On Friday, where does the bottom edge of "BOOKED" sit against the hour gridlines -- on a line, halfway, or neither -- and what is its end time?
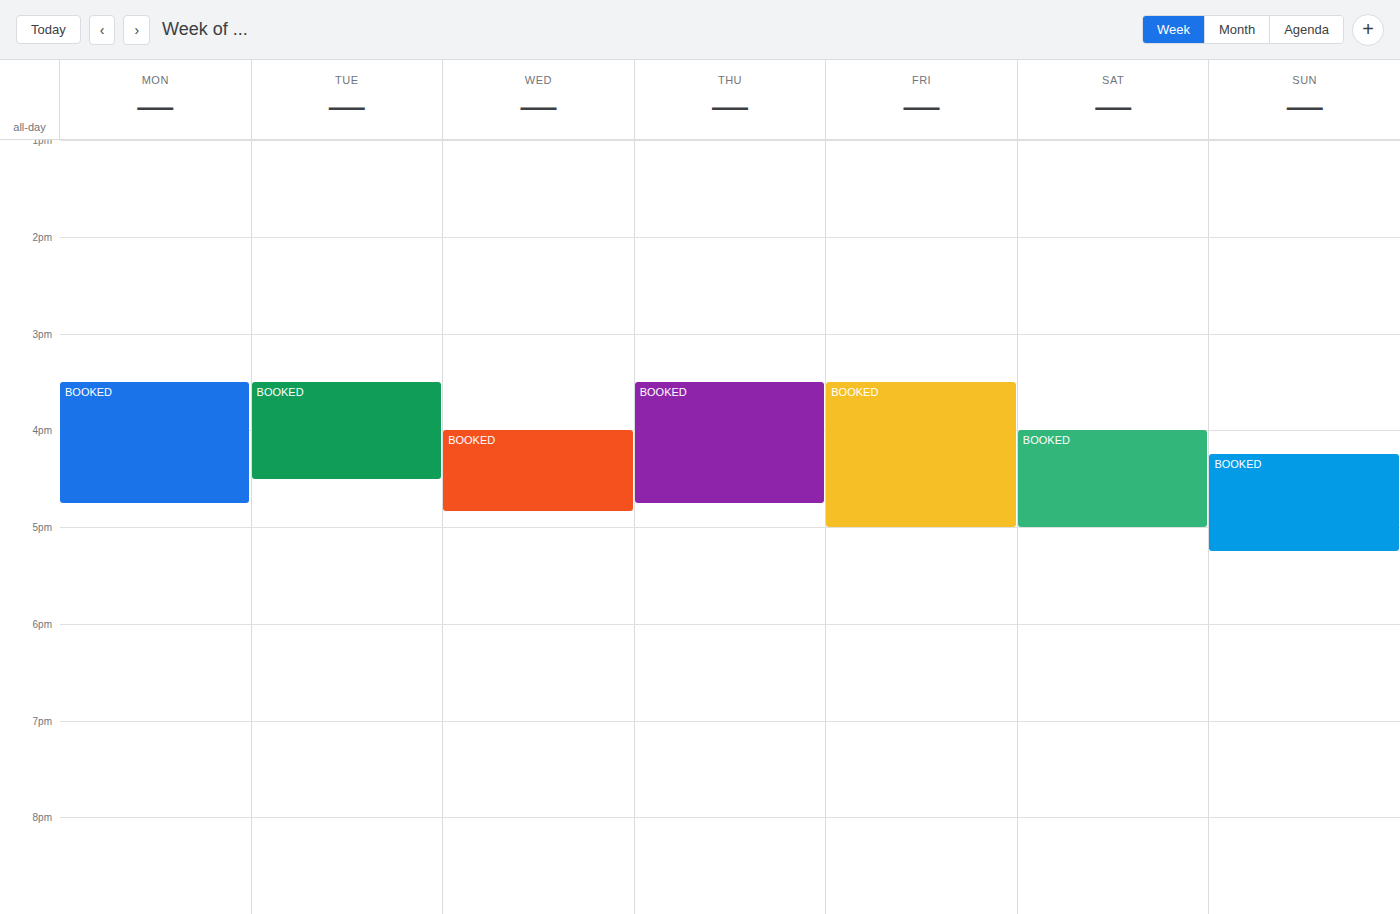
5:00 PM -- exactly on the 5 PM line.